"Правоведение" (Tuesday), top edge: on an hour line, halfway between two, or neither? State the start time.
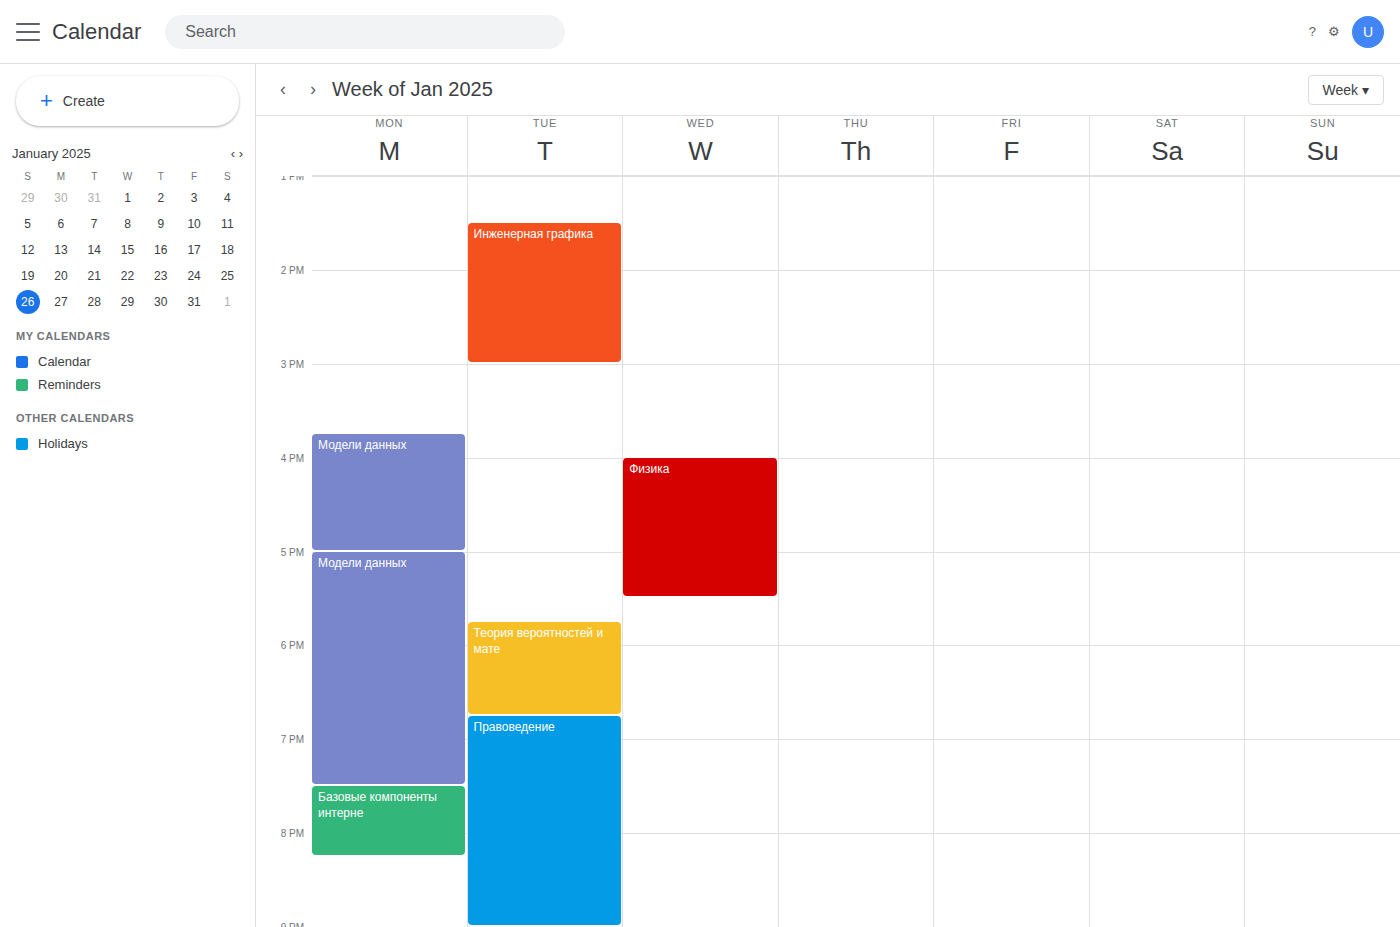
6:45 PM -- neither: three quarters of the way from the 6 PM line to the 7 PM line.